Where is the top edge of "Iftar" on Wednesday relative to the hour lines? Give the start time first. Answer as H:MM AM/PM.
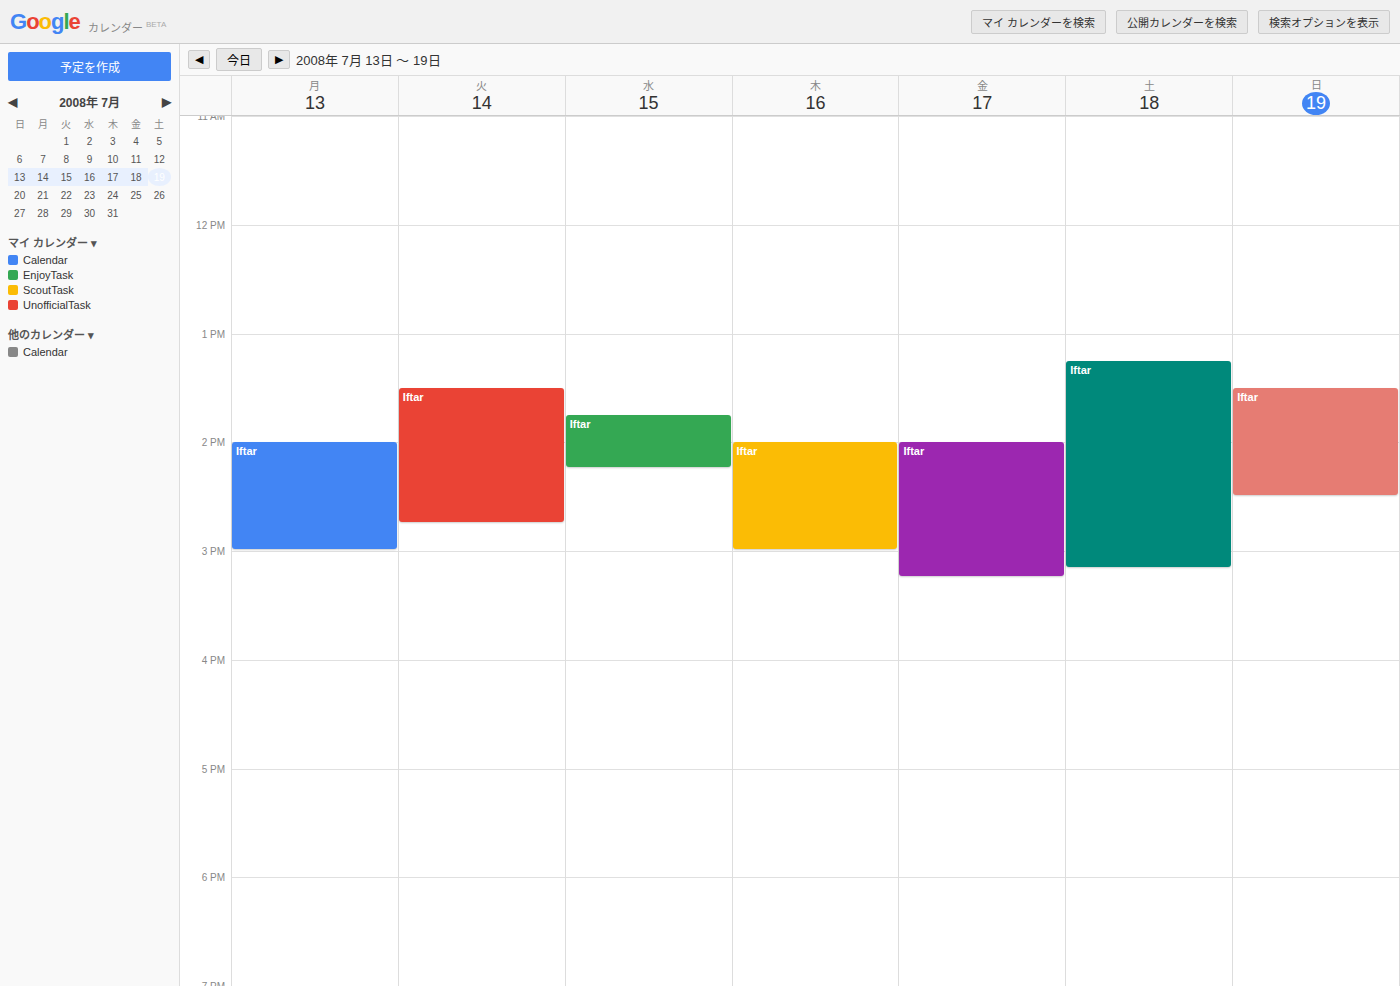
1:45 PM -- neither: three quarters of the way from the 1 PM line to the 2 PM line.